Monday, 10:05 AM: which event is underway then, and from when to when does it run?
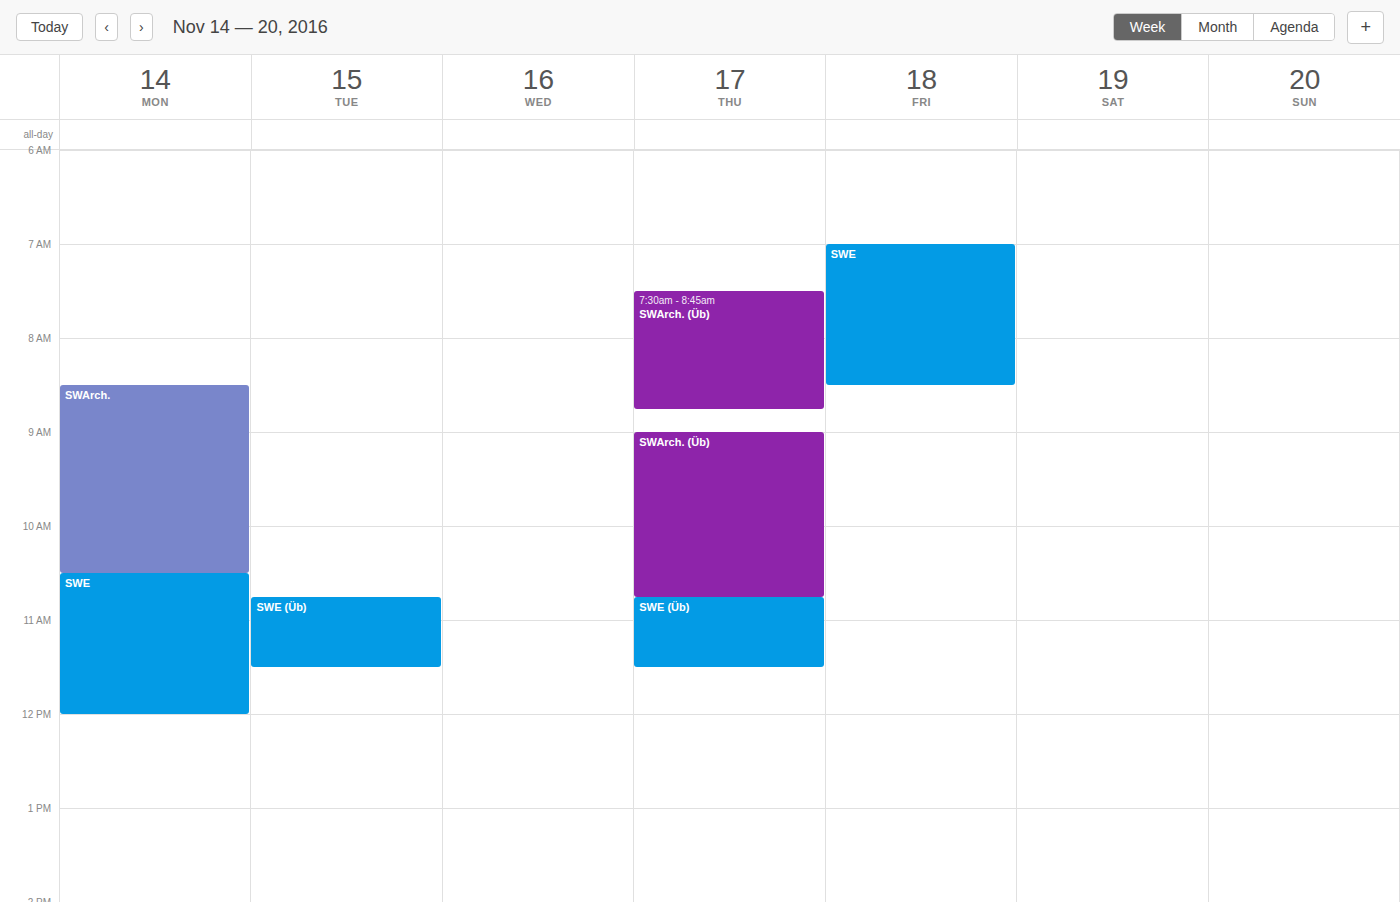
"SWArch.", 8:30 AM to 10:30 AM